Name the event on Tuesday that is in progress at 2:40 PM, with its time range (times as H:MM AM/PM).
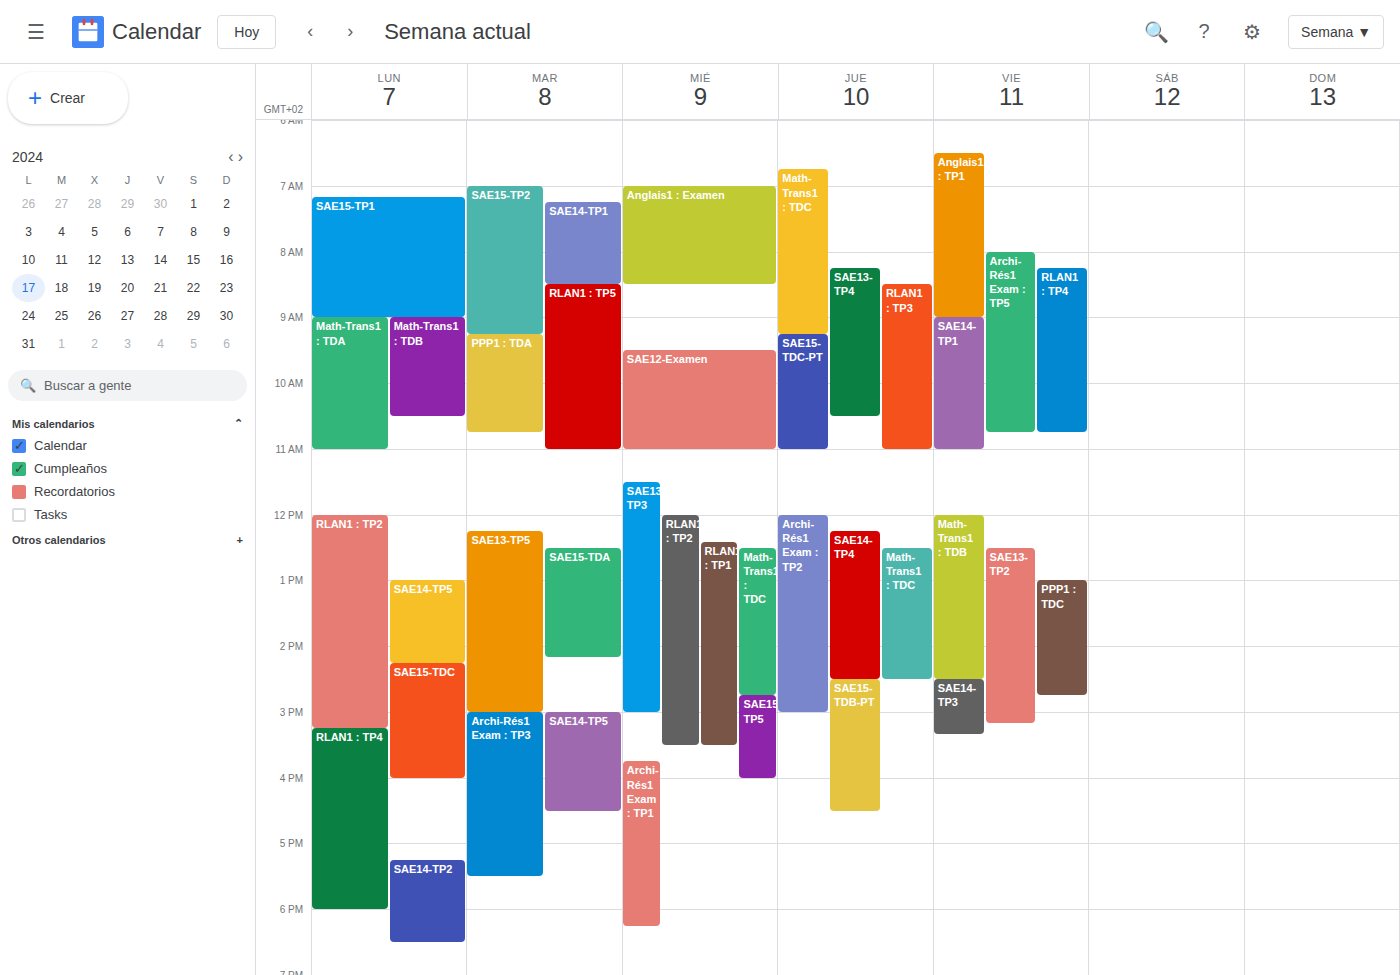
"SAE13-TP5", 12:15 PM to 3:00 PM